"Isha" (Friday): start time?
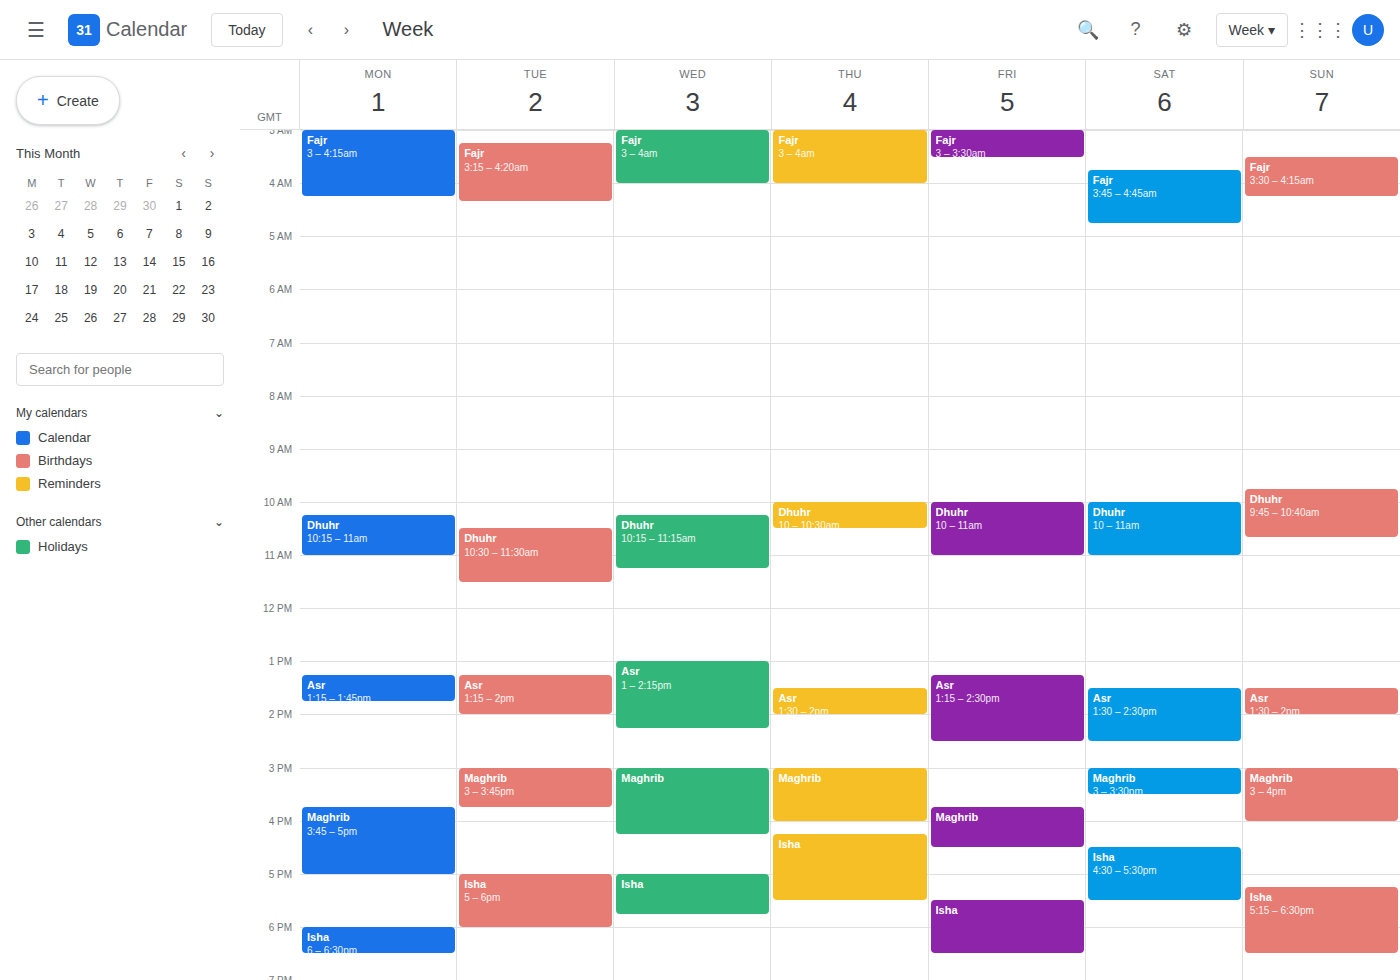
5:30 PM